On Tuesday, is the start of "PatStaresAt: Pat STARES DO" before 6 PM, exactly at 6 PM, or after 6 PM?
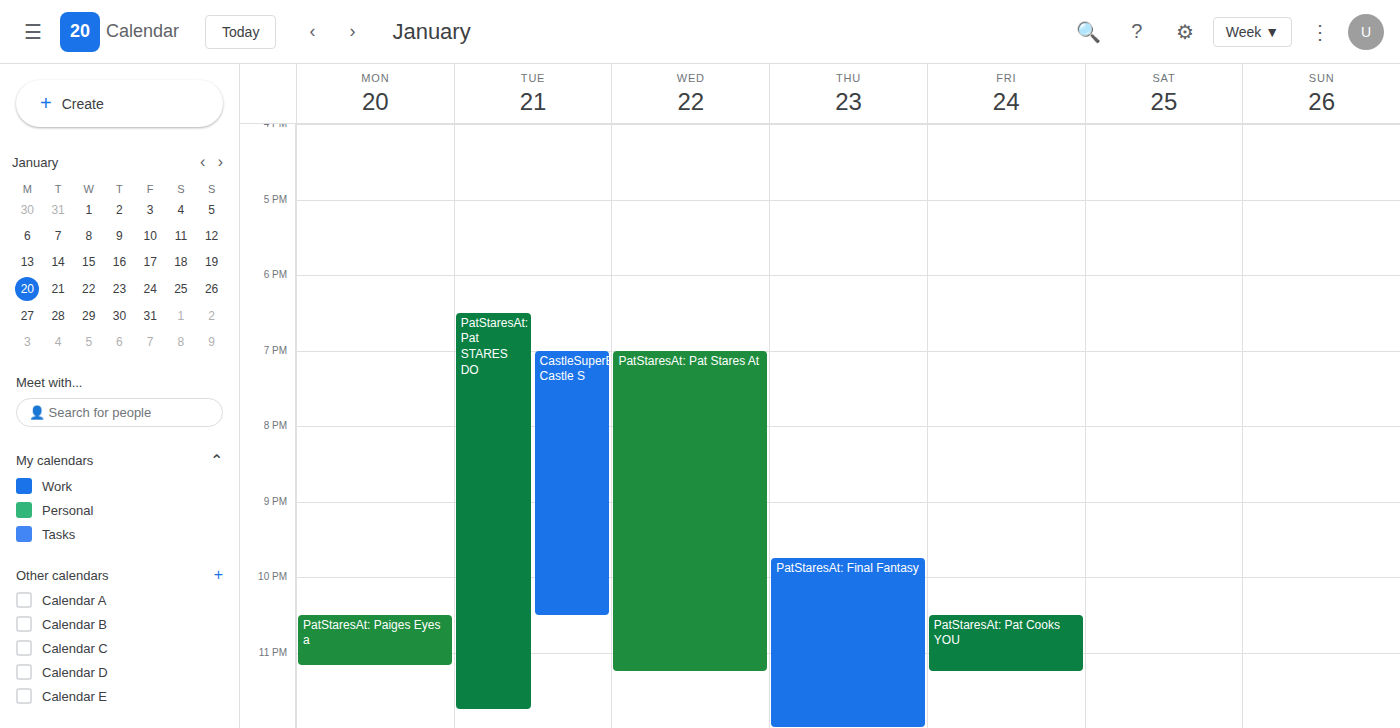
6:30 PM -- after 6 PM, 30 minutes below the 6 PM line.